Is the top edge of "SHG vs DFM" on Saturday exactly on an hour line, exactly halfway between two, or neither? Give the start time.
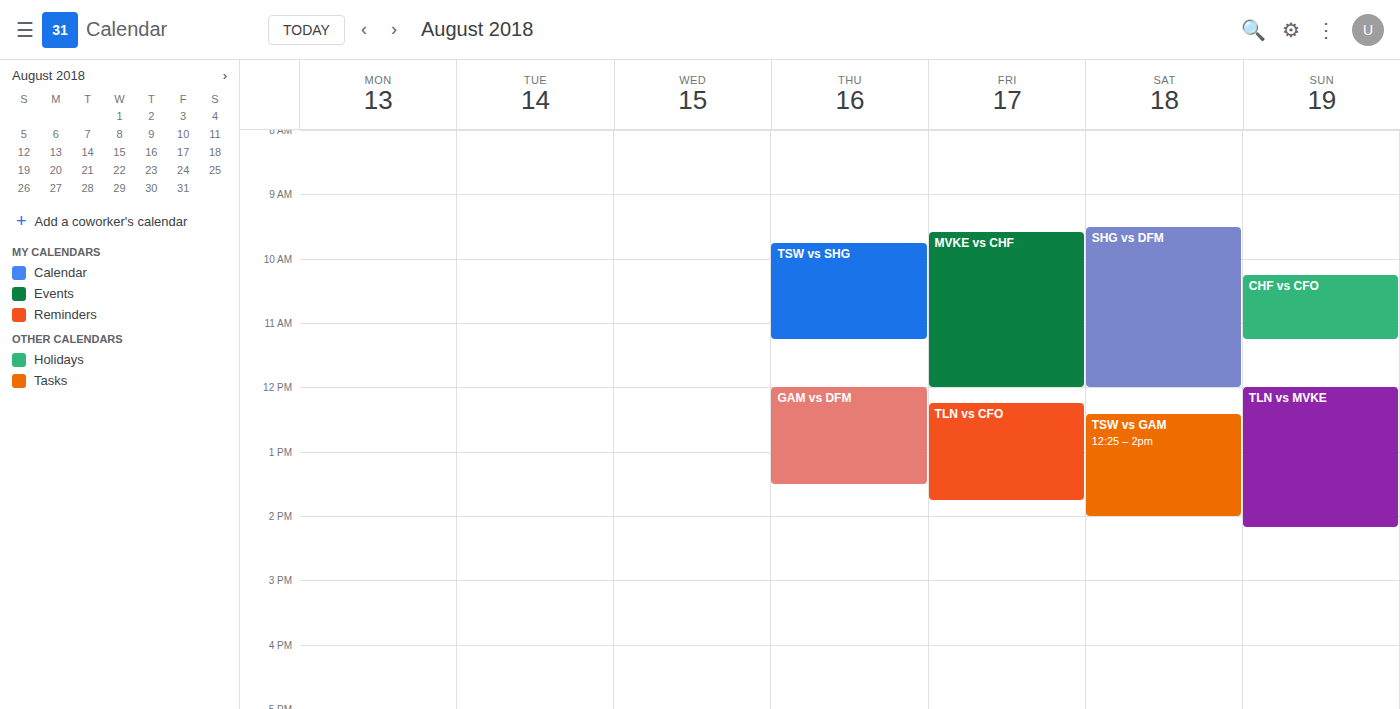
9:30 AM -- halfway between the 9 AM and 10 AM lines.